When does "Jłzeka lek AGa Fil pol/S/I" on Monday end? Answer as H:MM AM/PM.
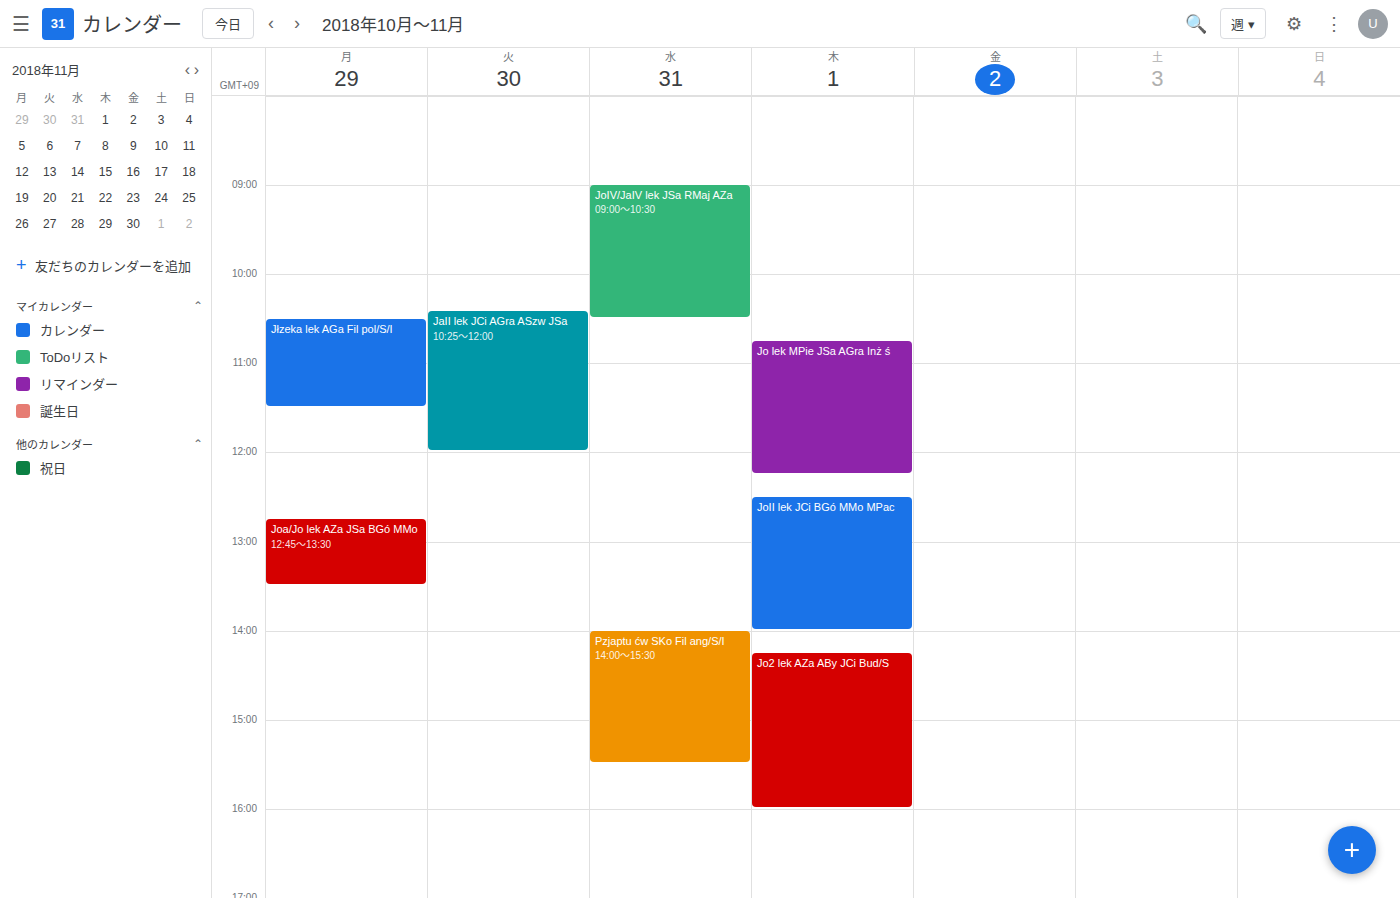
11:30 AM